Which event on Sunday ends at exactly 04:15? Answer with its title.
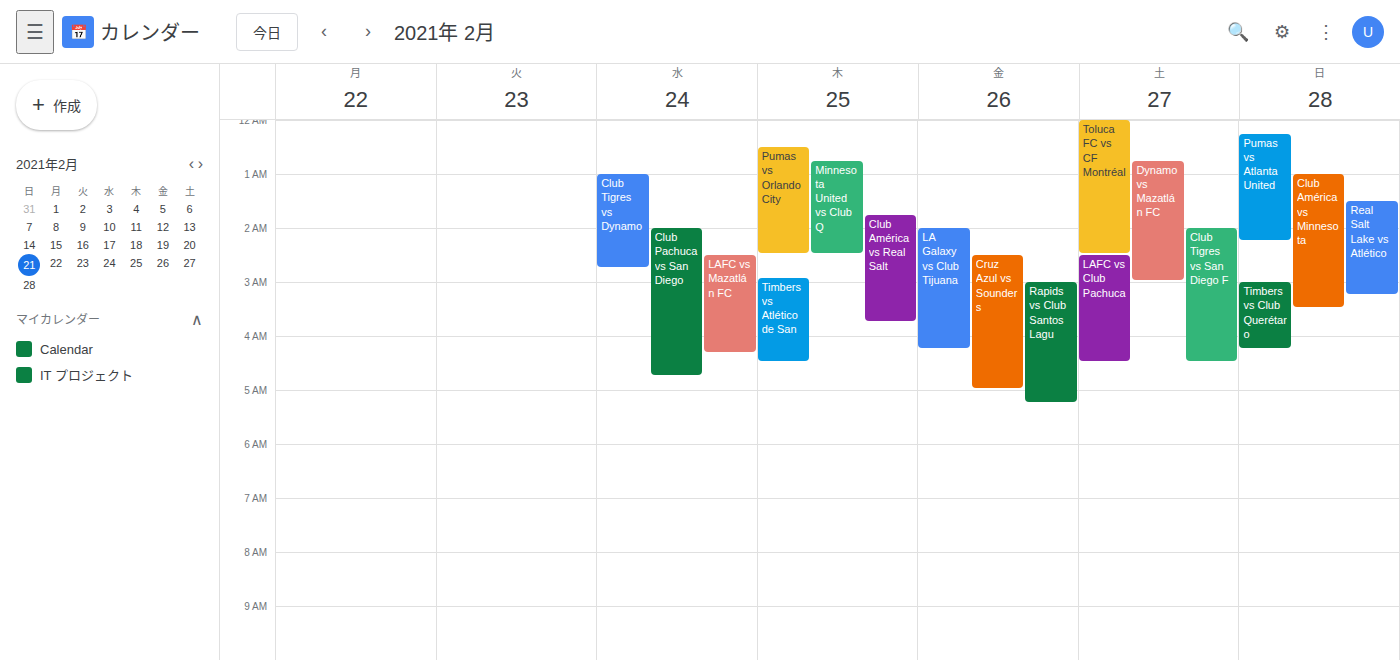
"Timbers vs Club Querétaro"